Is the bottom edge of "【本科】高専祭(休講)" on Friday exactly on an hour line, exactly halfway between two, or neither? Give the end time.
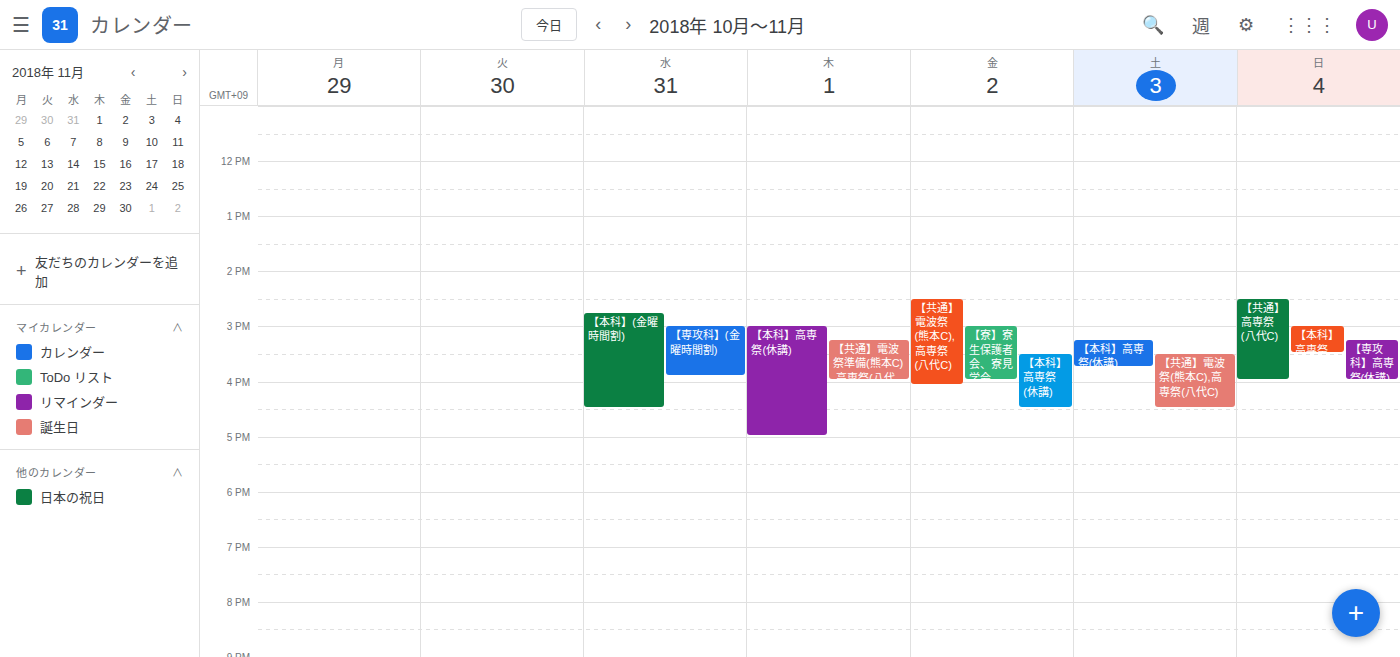
16:30 -- halfway between the 16:00 and 17:00 lines.